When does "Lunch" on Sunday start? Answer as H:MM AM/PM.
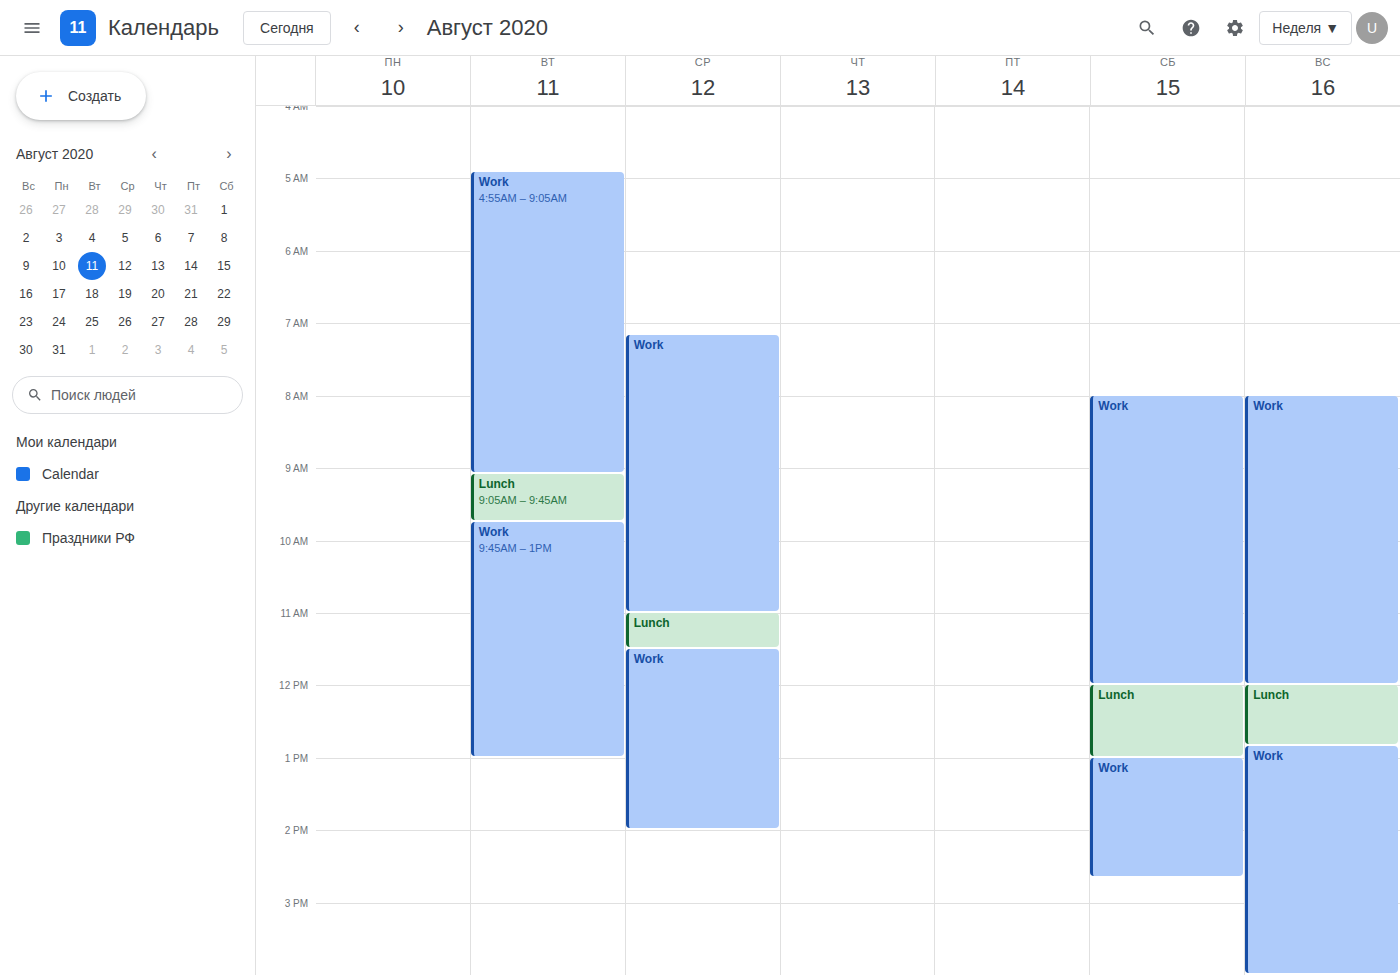
12:00 PM